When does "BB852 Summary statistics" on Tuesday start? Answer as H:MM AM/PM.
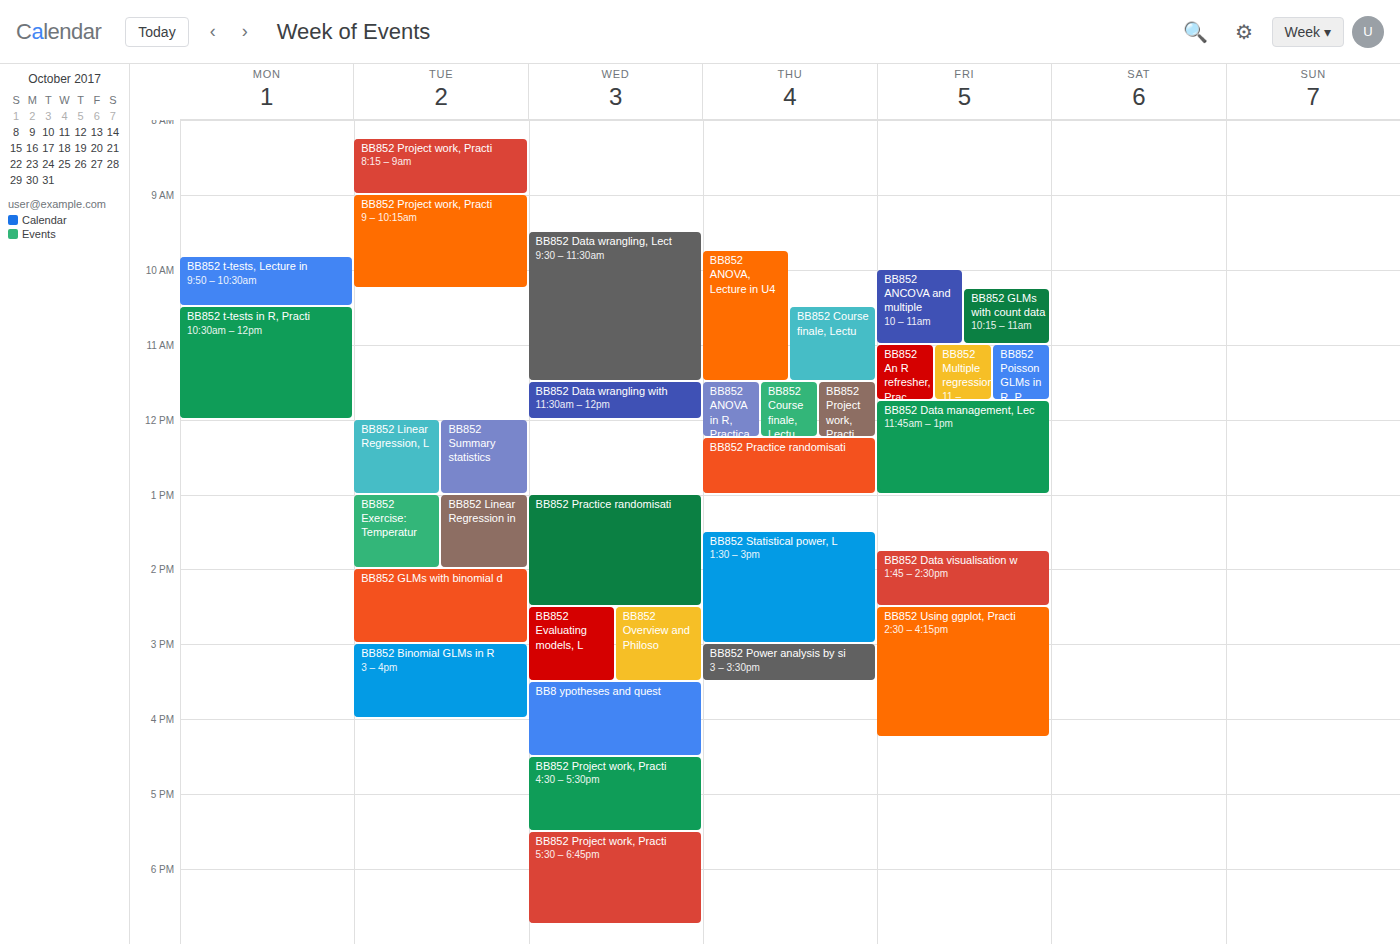
12:00 PM